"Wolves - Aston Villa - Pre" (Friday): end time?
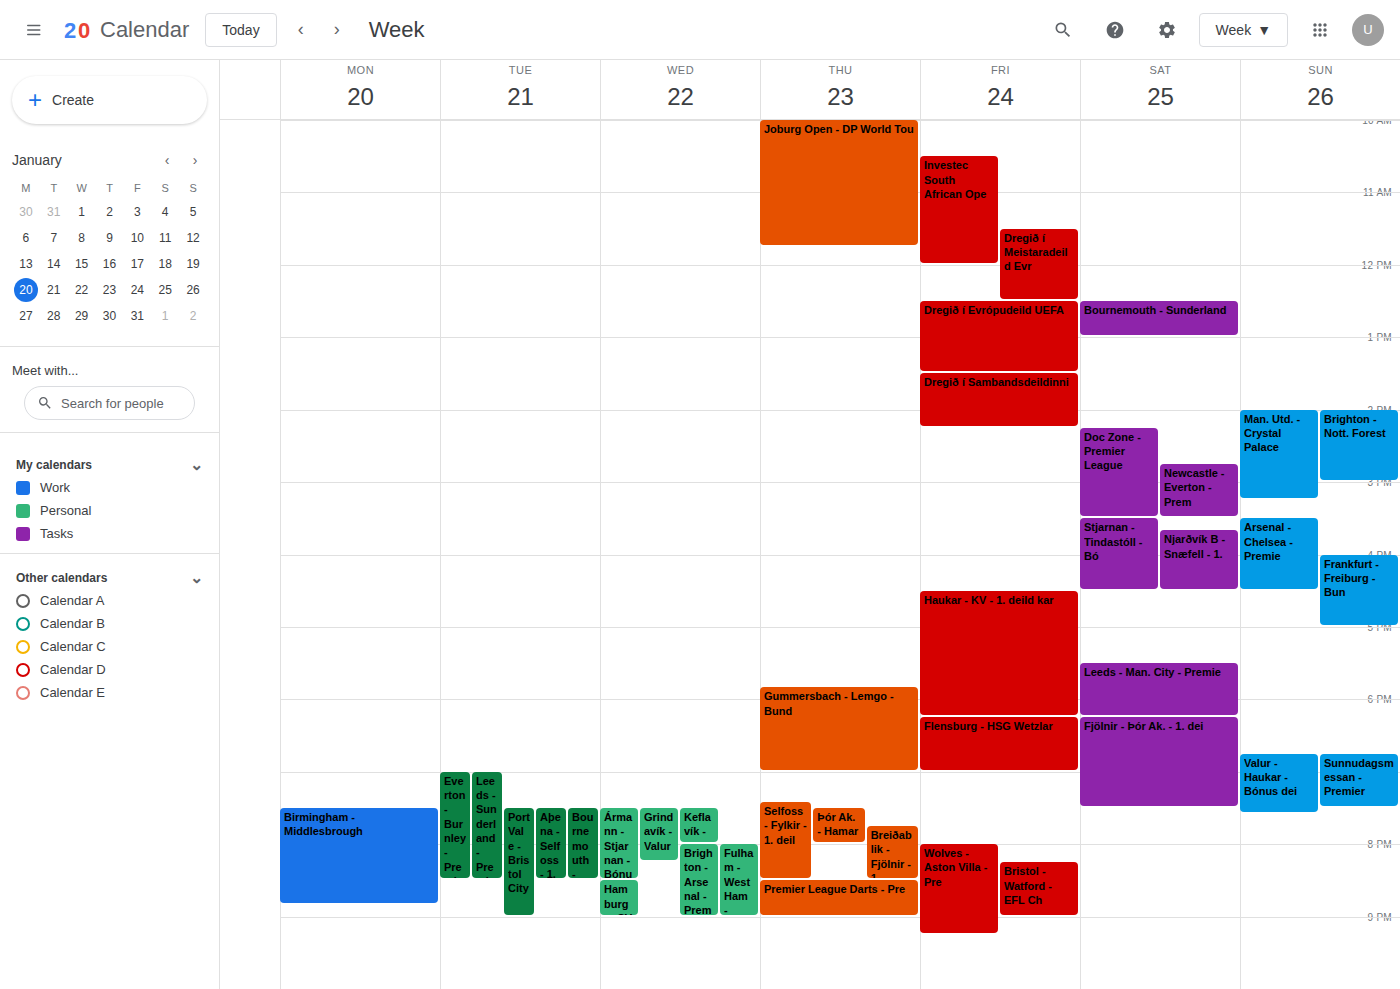
21:15